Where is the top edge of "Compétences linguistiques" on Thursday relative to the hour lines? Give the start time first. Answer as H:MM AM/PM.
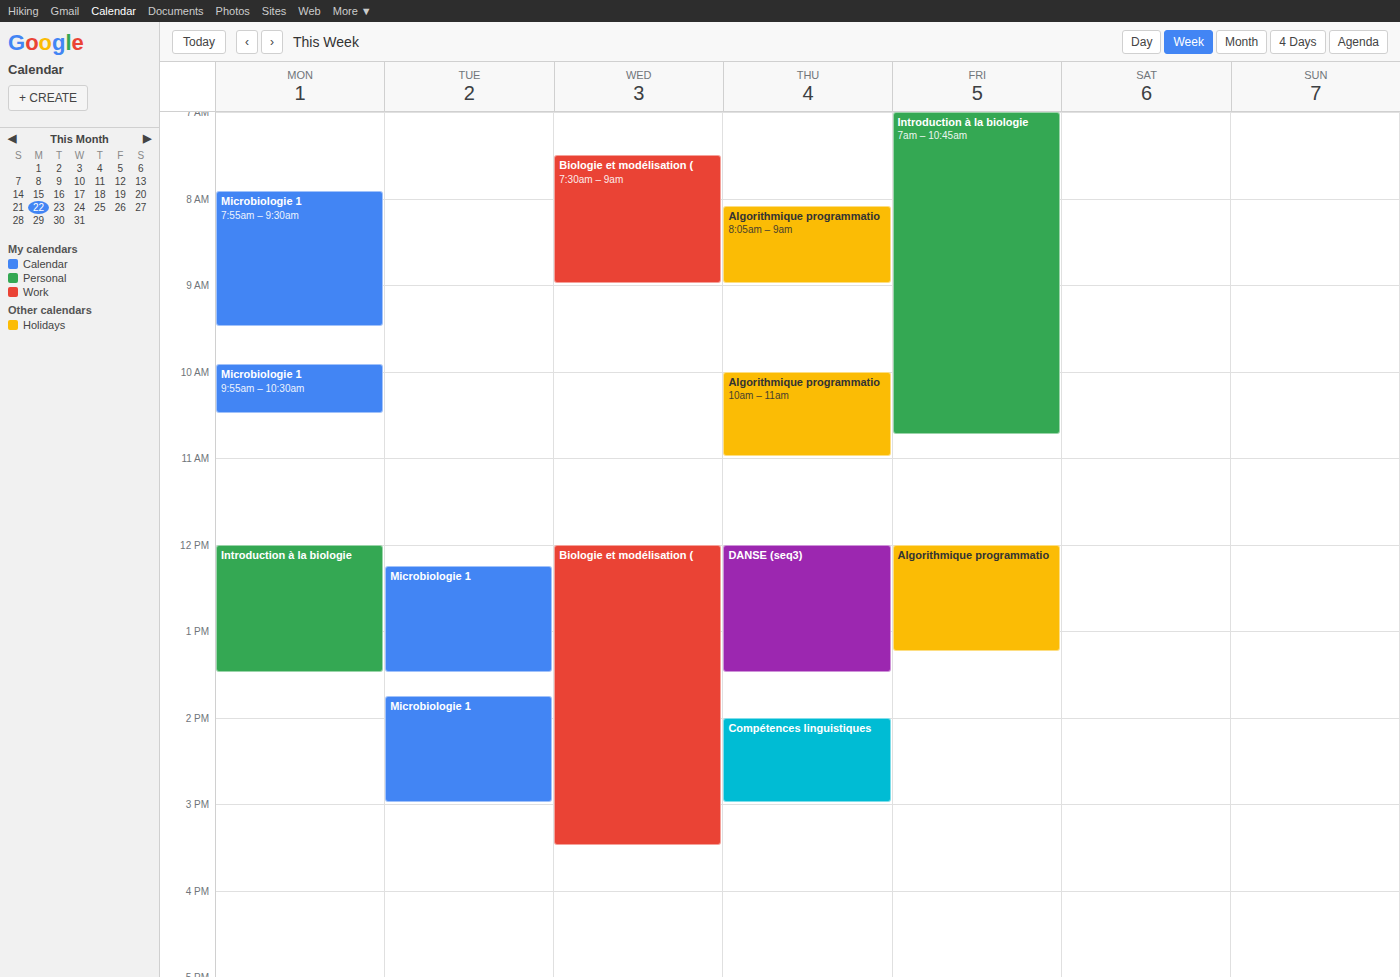
2:00 PM -- exactly on the 2 PM line.